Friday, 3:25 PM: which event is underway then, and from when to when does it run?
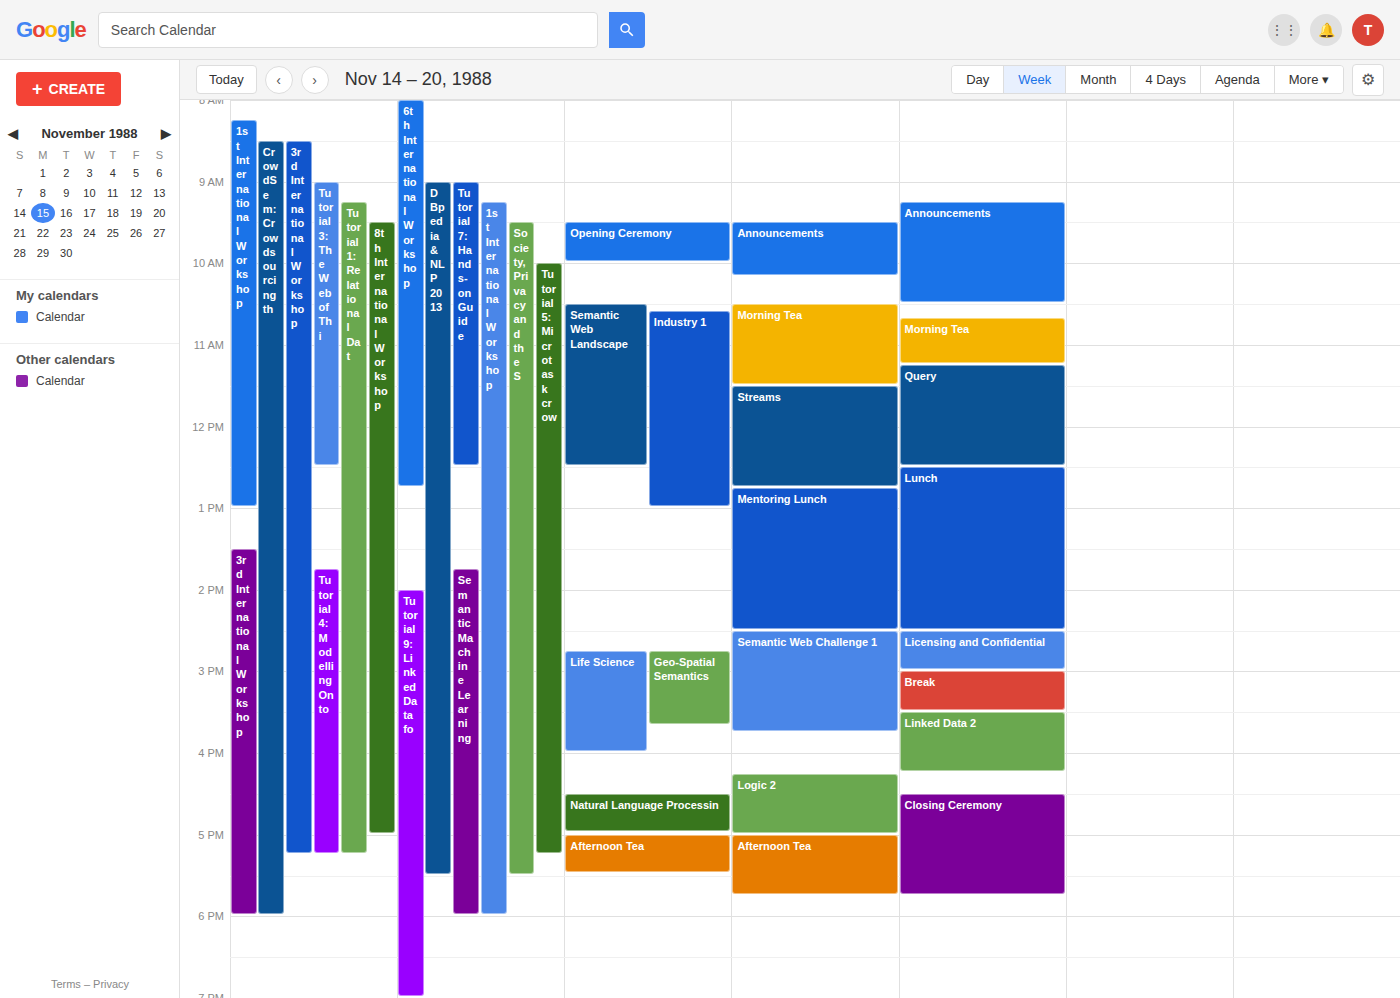
"Break", 3:00 PM to 3:30 PM